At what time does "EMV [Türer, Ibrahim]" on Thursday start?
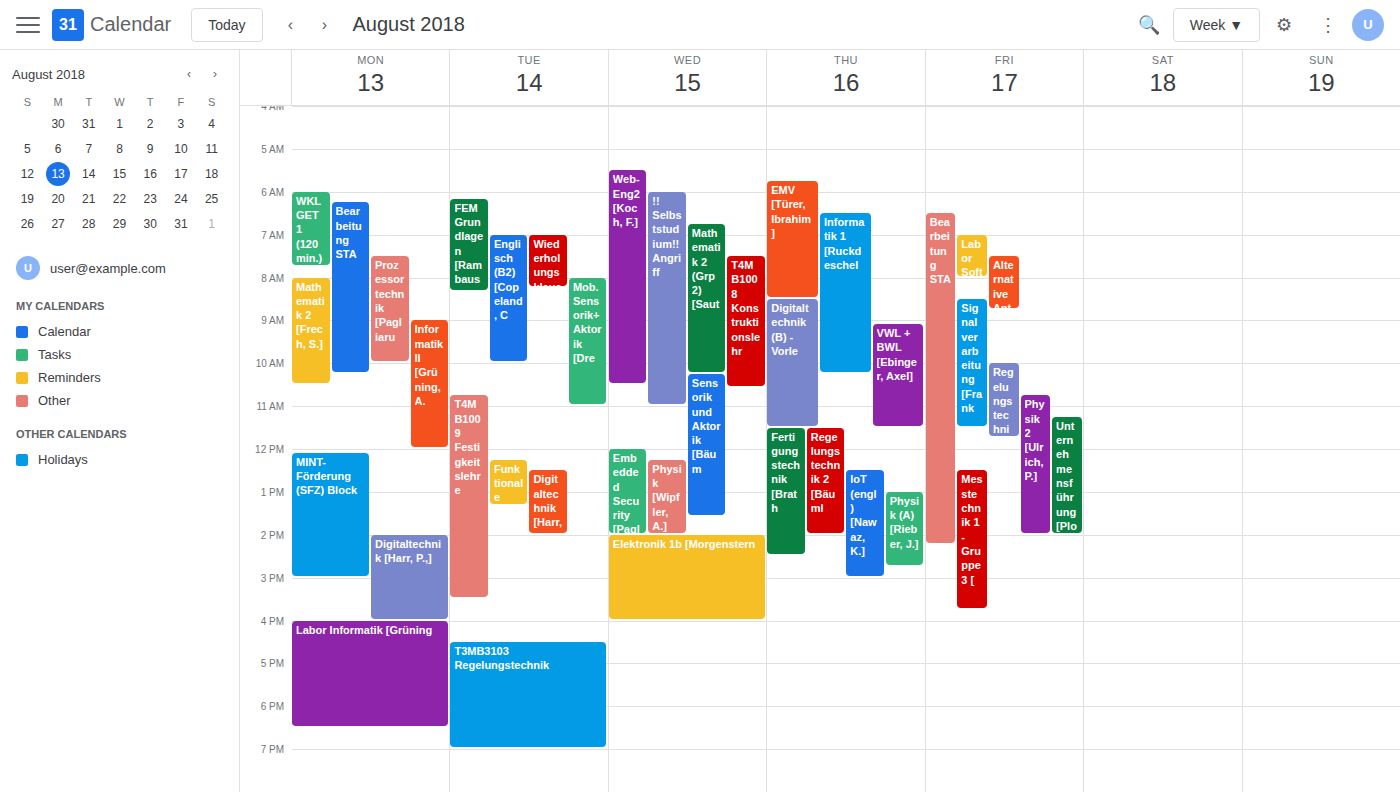
5:45 AM